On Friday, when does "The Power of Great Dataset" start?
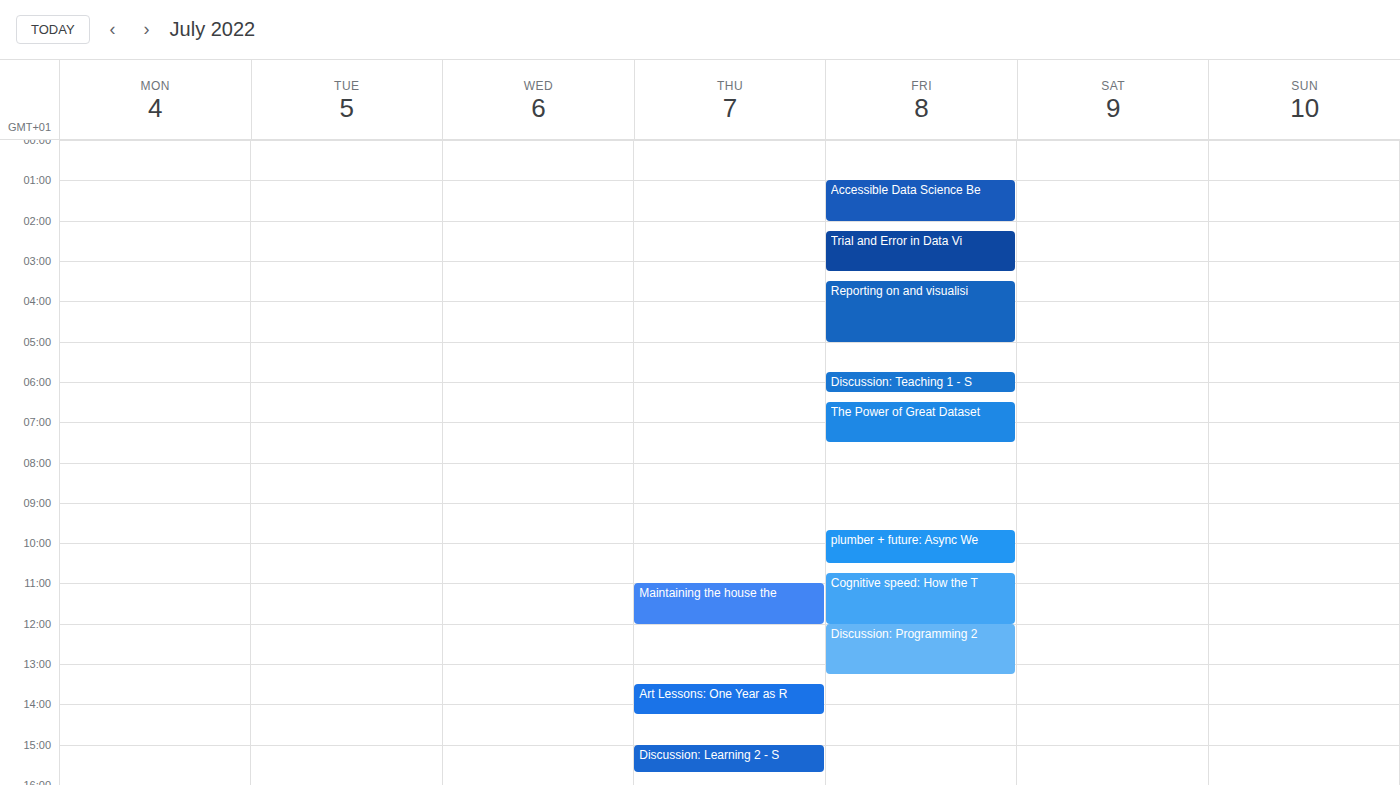
06:30